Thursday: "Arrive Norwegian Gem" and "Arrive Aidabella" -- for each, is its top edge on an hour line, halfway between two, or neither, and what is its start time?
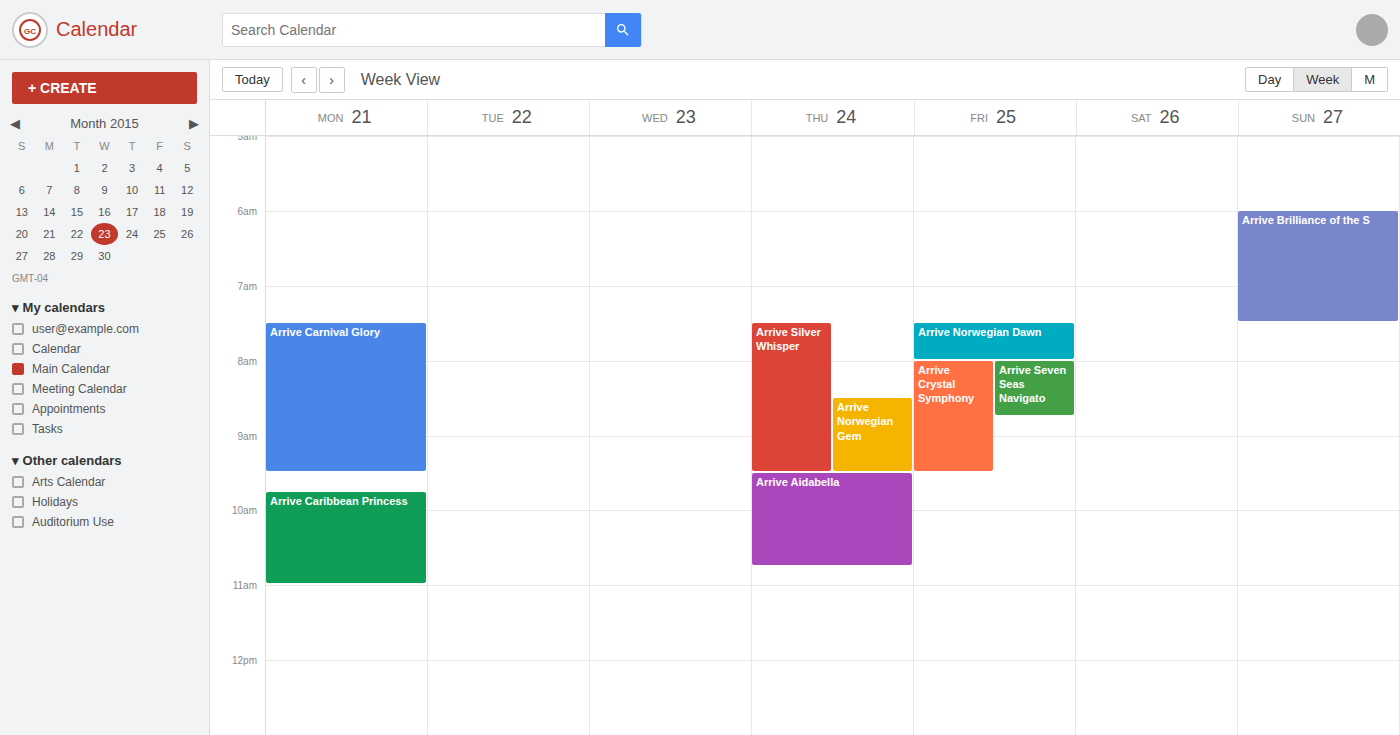
"Arrive Norwegian Gem": 8:30 AM, halfway between the 8 AM and 9 AM lines. "Arrive Aidabella": 9:30 AM, halfway between the 9 AM and 10 AM lines.